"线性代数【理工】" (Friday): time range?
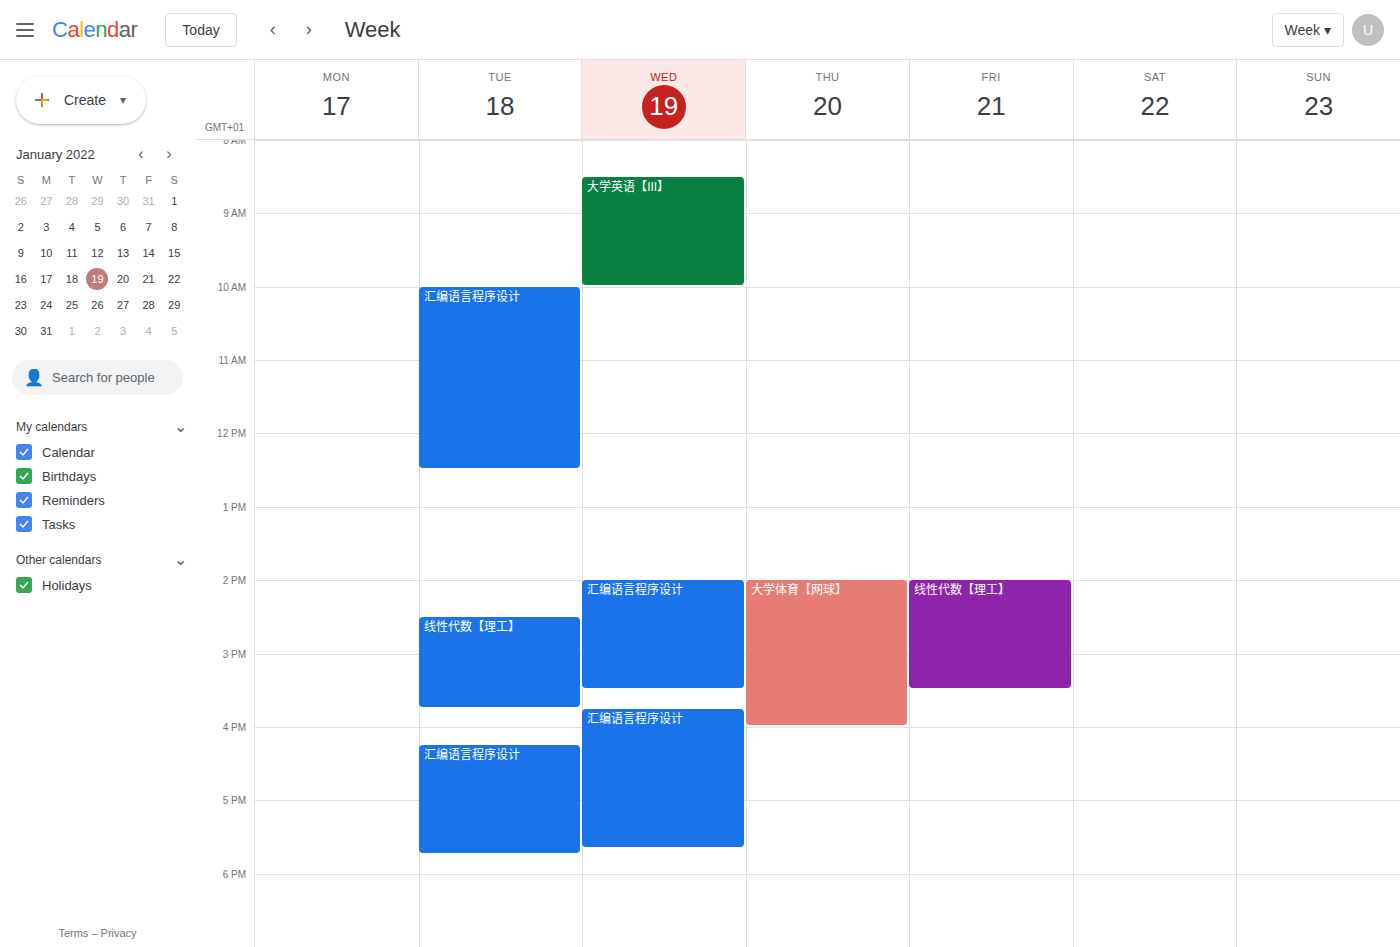
2:00 PM to 3:30 PM